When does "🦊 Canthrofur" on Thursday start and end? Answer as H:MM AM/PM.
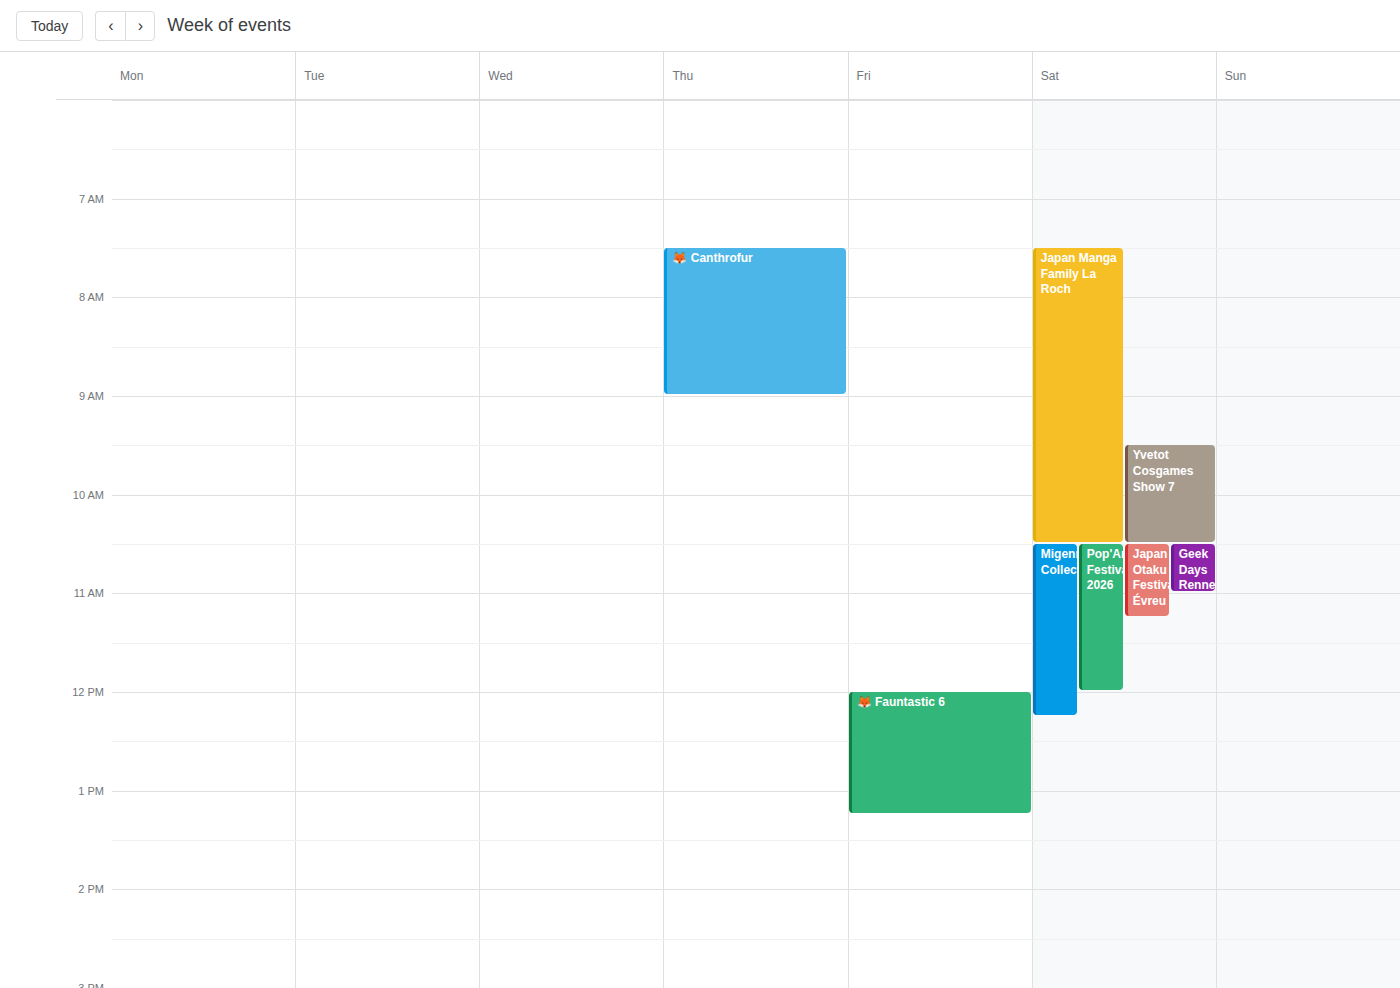
7:30 AM to 9:00 AM